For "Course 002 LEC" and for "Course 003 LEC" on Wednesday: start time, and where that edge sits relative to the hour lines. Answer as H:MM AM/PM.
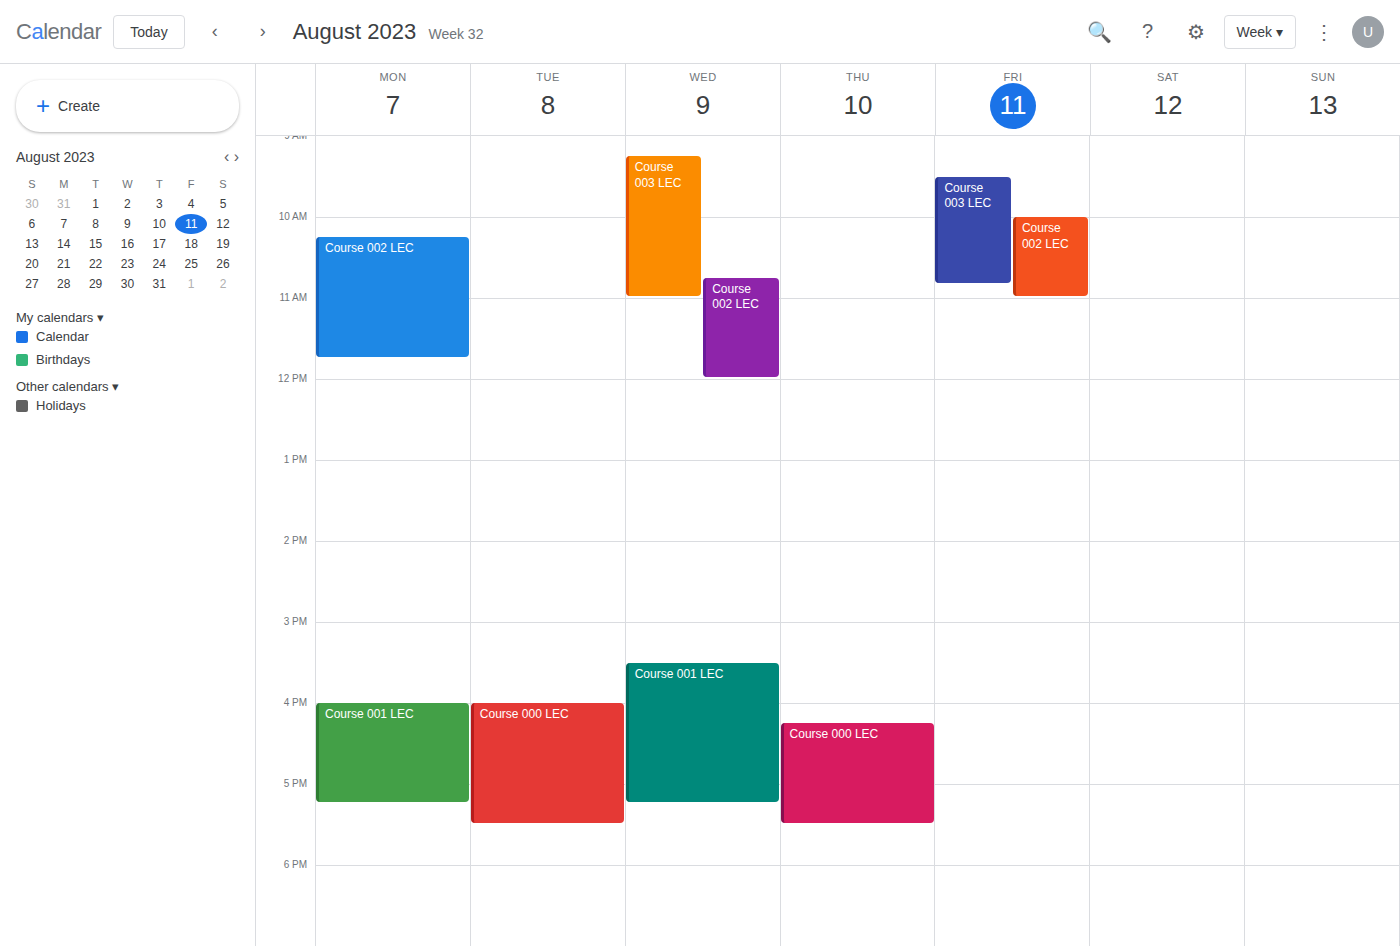
"Course 002 LEC": 10:45 AM, neither: three quarters of the way from the 10 AM line to the 11 AM line. "Course 003 LEC": 9:15 AM, neither: a quarter of the way from the 9 AM line to the 10 AM line.